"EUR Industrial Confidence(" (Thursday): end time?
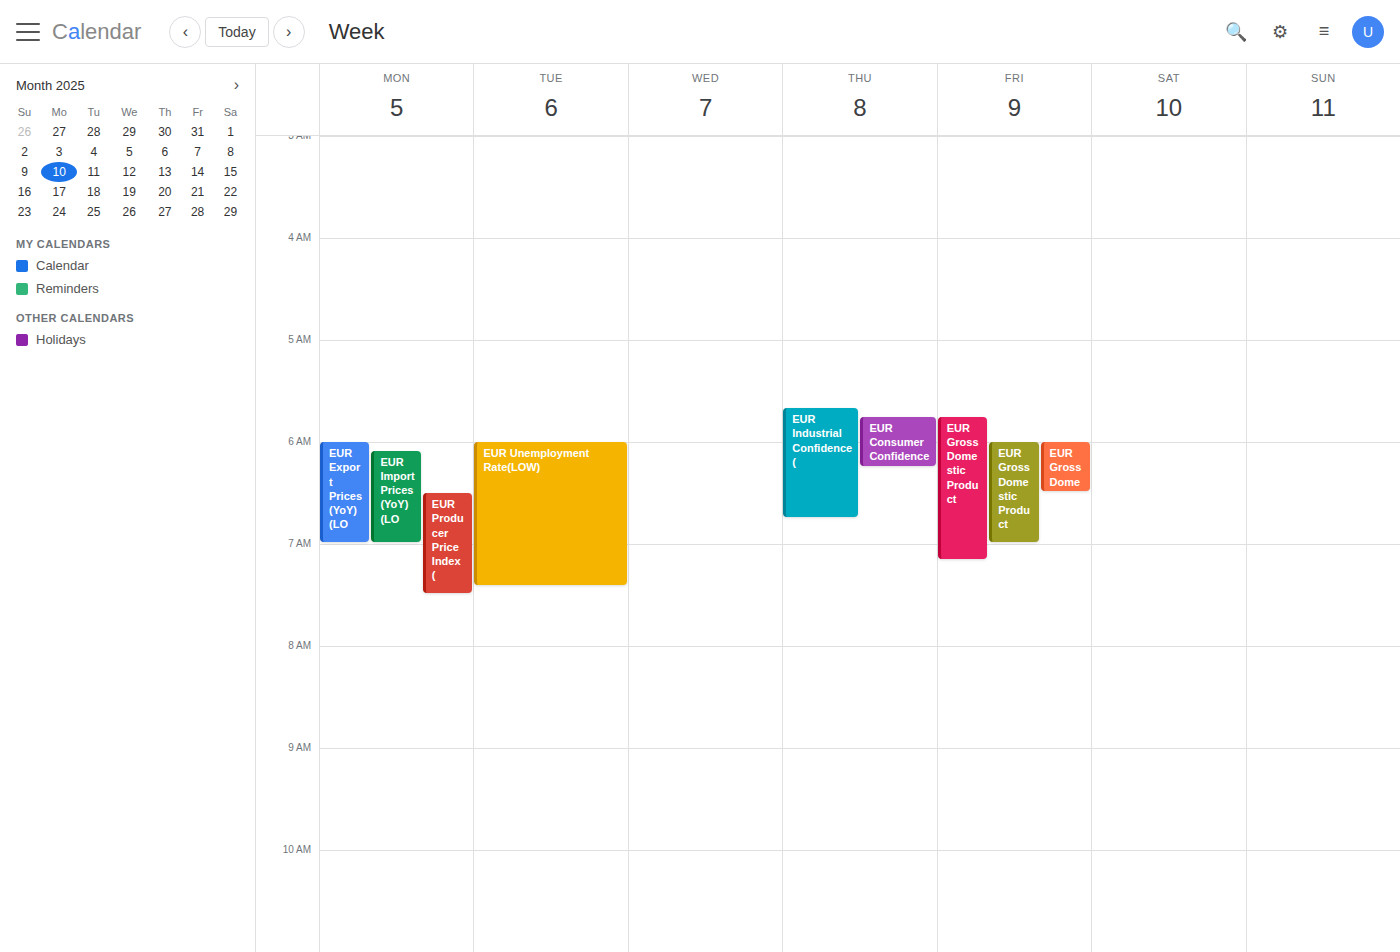
06:45